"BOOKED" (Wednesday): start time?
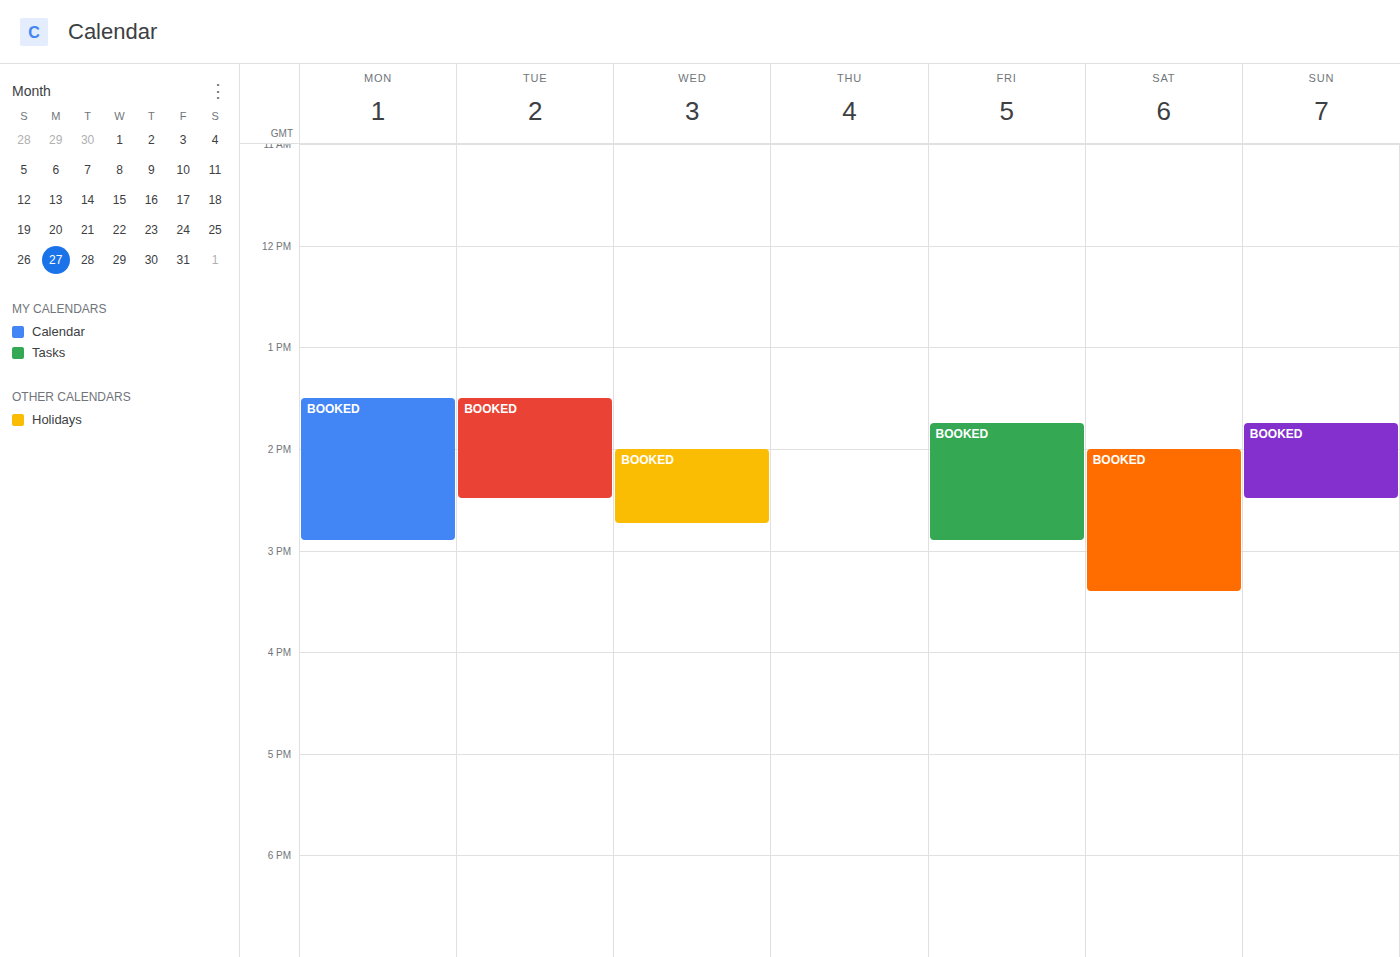
14:00